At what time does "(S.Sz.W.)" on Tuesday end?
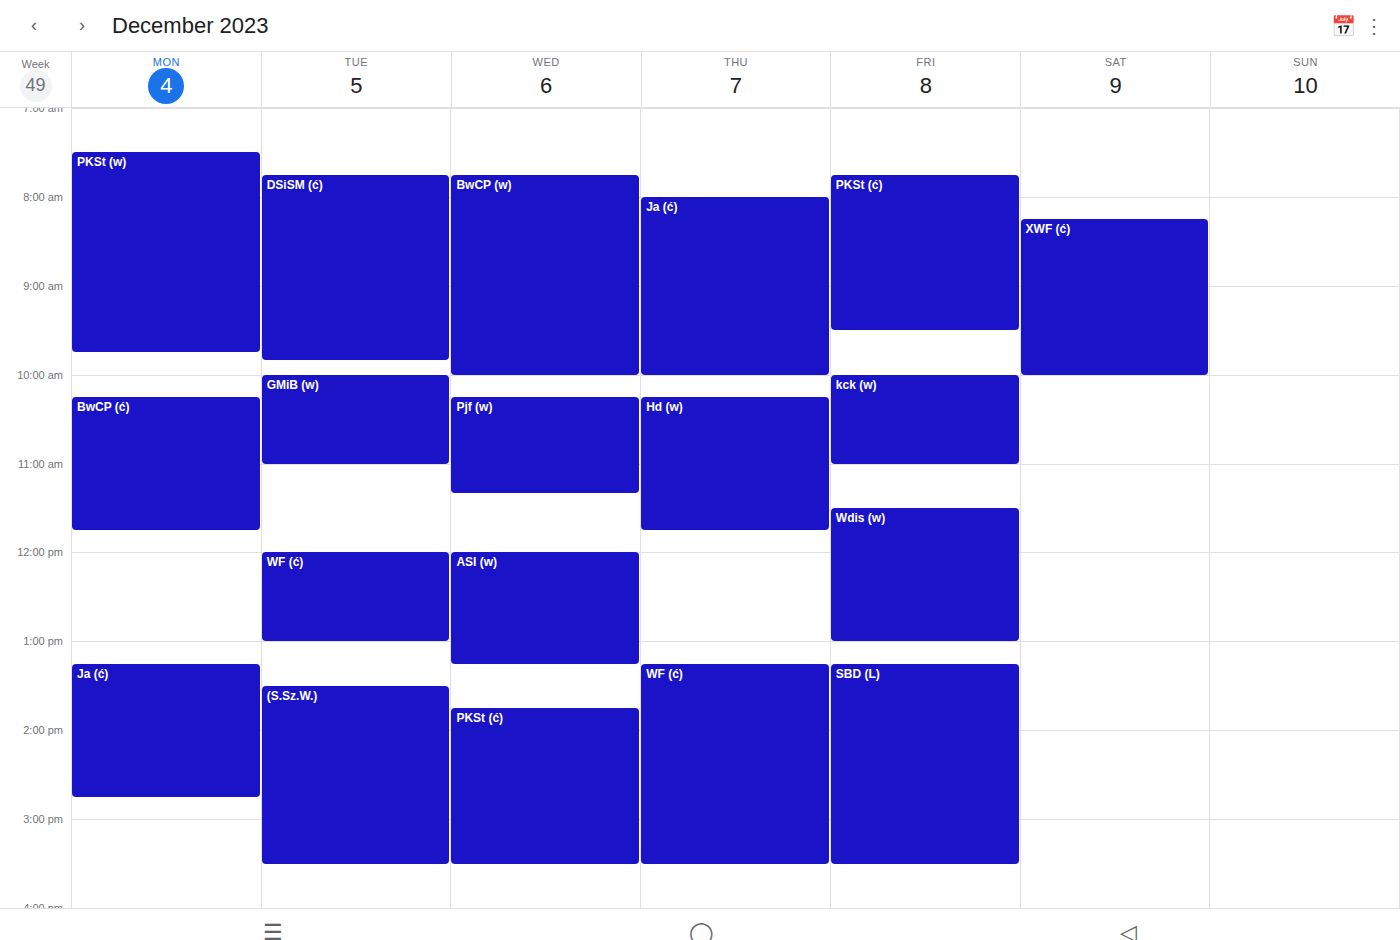
3:30 PM